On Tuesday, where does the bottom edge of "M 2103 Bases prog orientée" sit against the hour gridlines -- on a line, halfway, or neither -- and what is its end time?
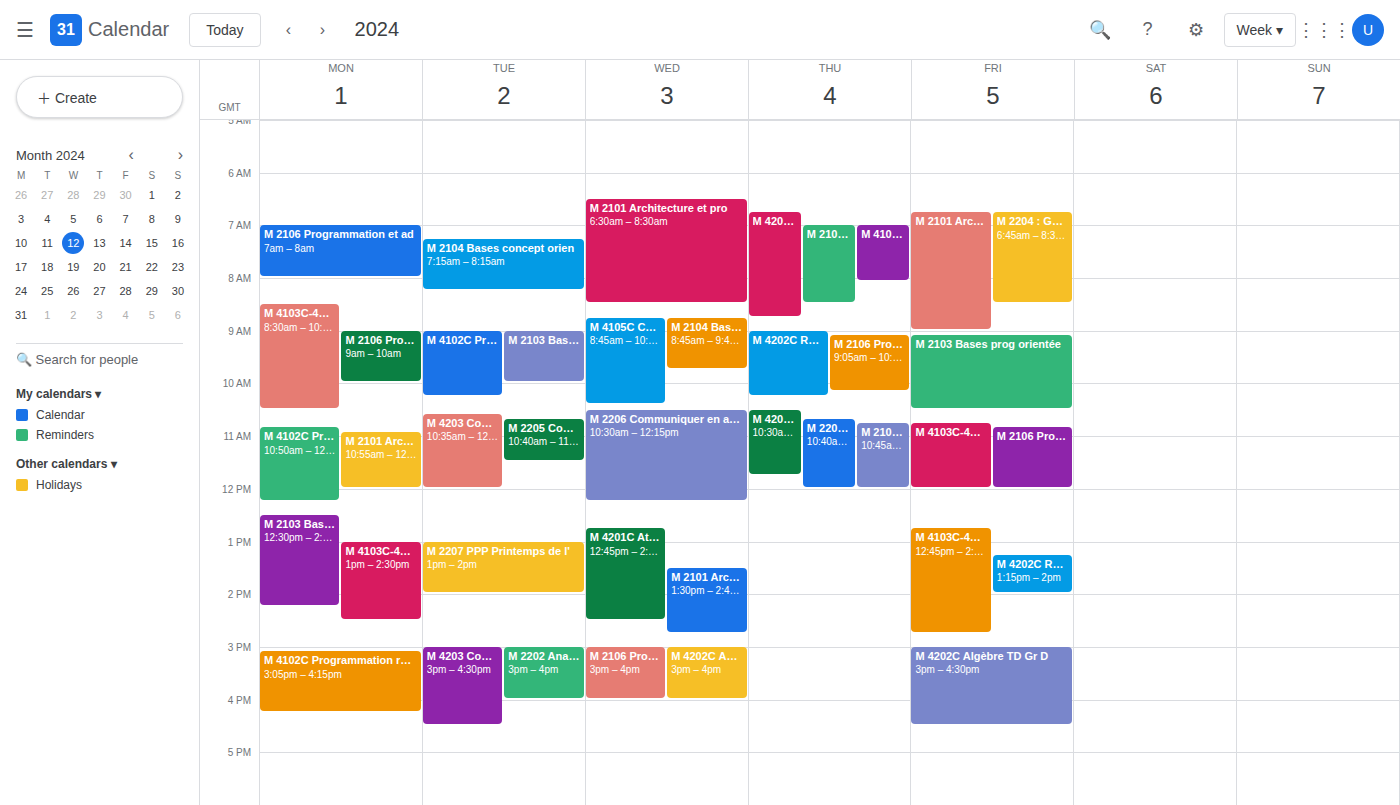
10:00 AM -- exactly on the 10 AM line.